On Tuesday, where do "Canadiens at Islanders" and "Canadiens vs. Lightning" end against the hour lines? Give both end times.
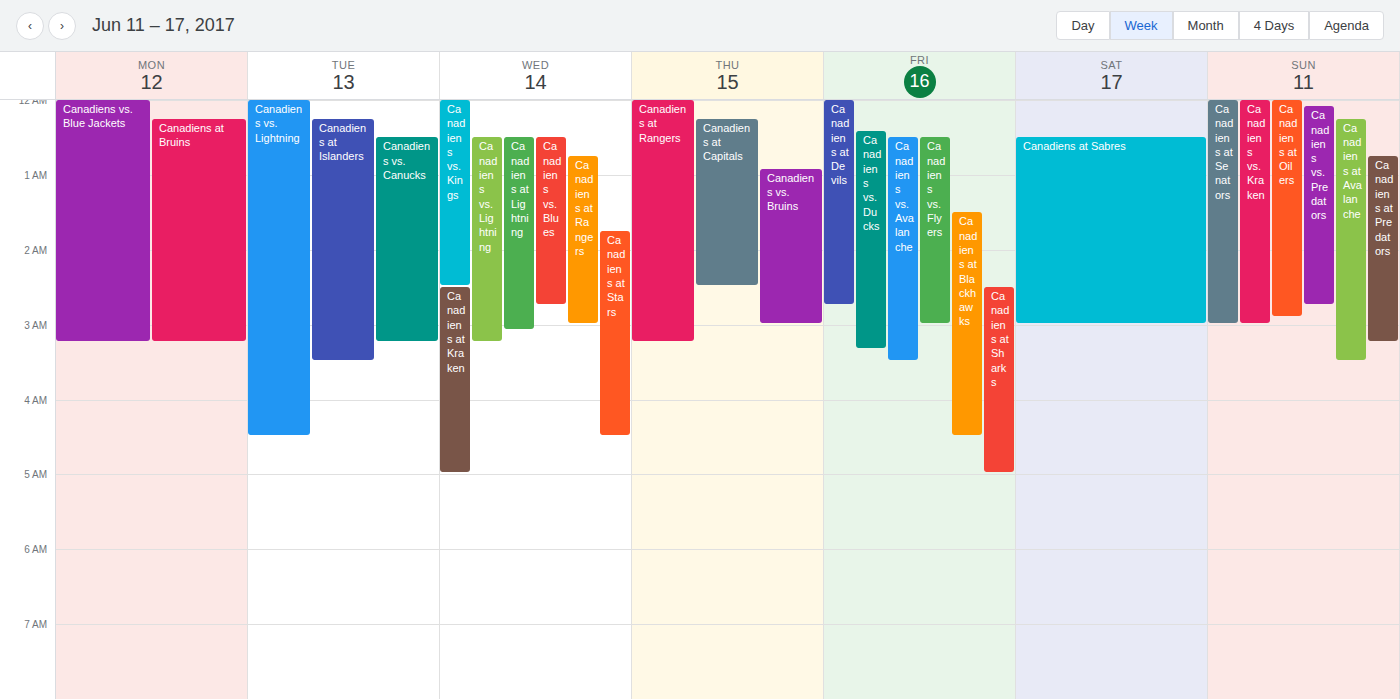
"Canadiens at Islanders": 3:30 AM, halfway between the 3 AM and 4 AM lines. "Canadiens vs. Lightning": 4:30 AM, halfway between the 4 AM and 5 AM lines.